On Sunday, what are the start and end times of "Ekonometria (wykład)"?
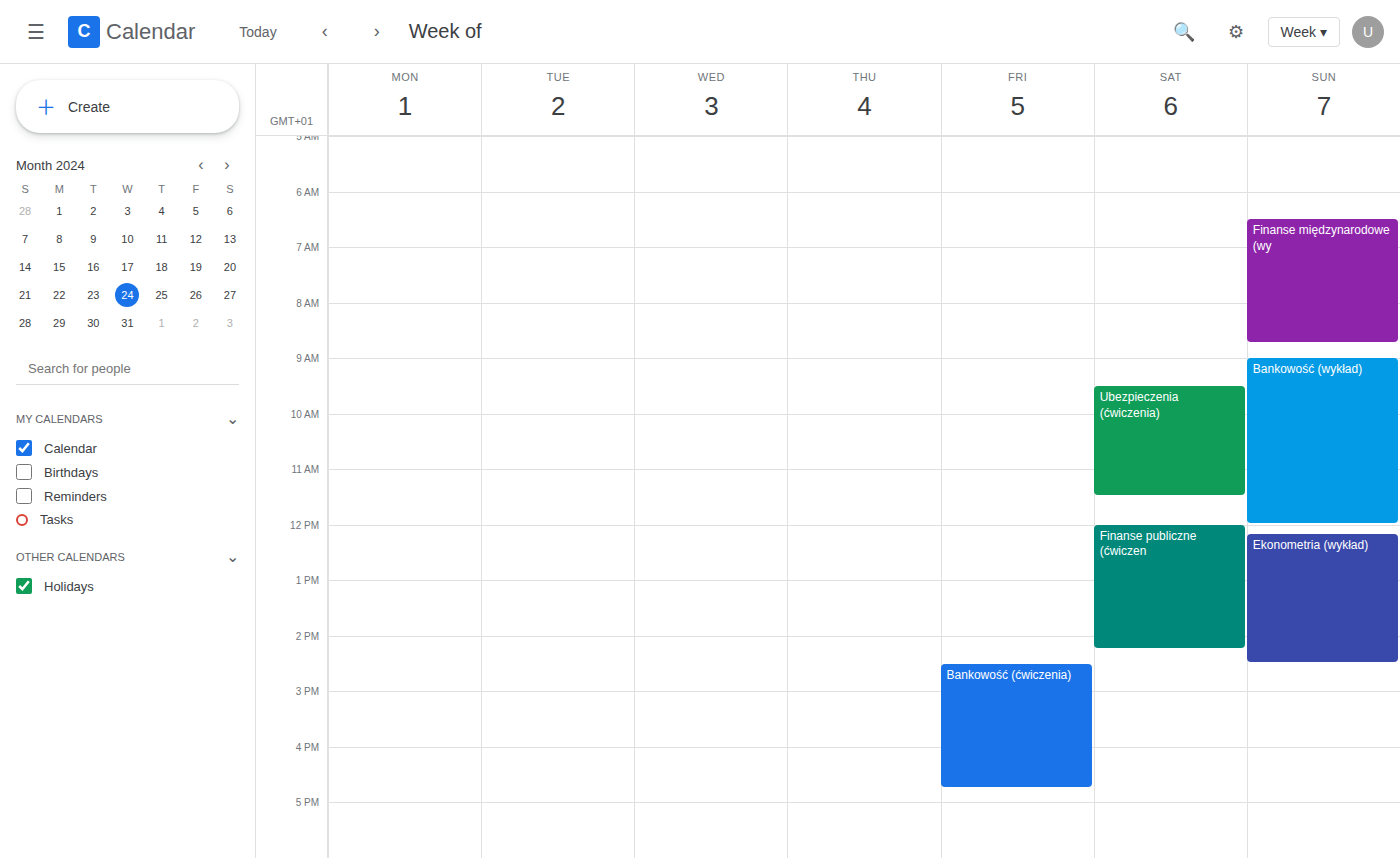
12:10 to 14:30